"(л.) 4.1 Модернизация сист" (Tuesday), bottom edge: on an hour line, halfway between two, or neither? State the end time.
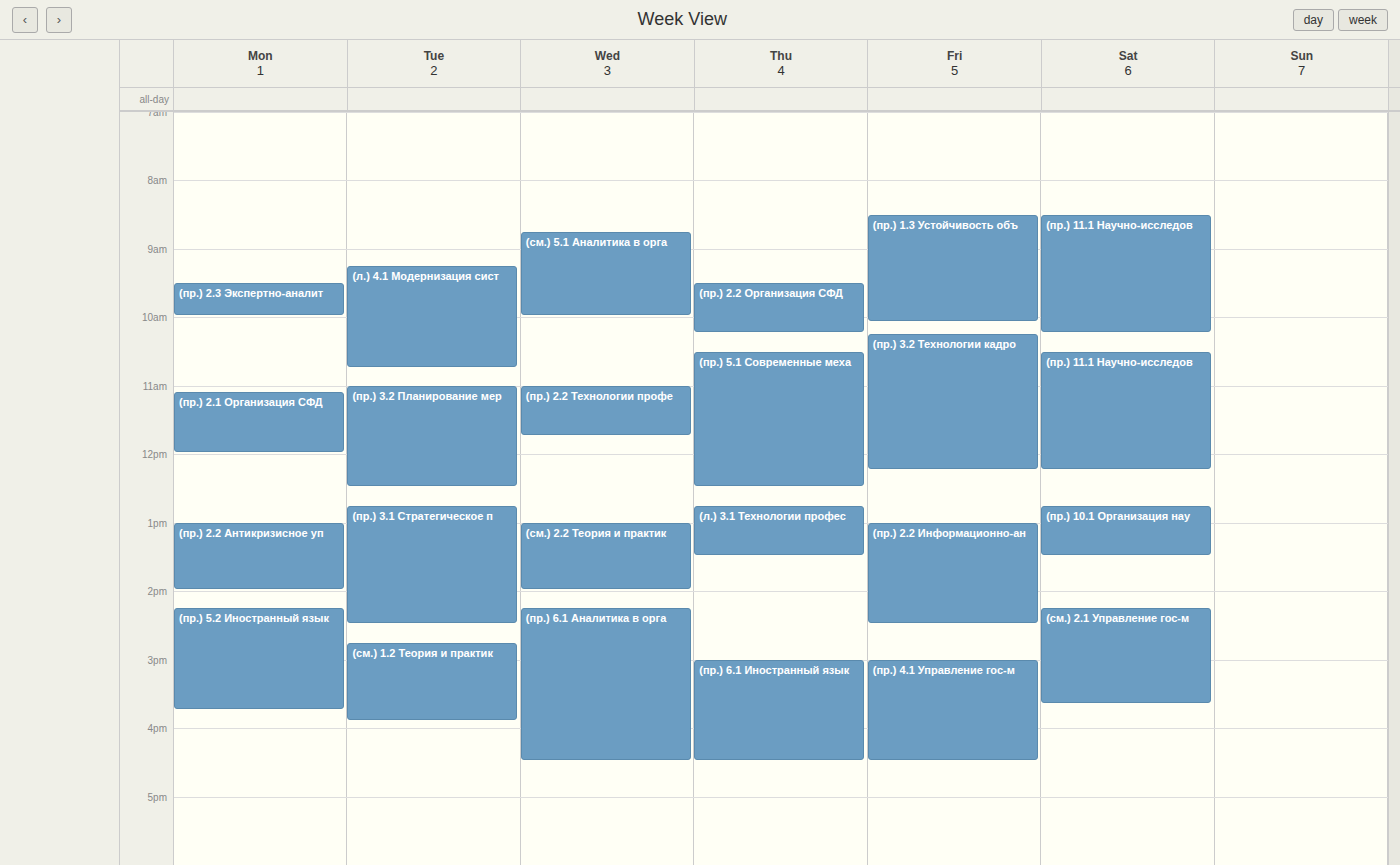
10:45 AM -- neither: three quarters of the way from the 10 AM line to the 11 AM line.